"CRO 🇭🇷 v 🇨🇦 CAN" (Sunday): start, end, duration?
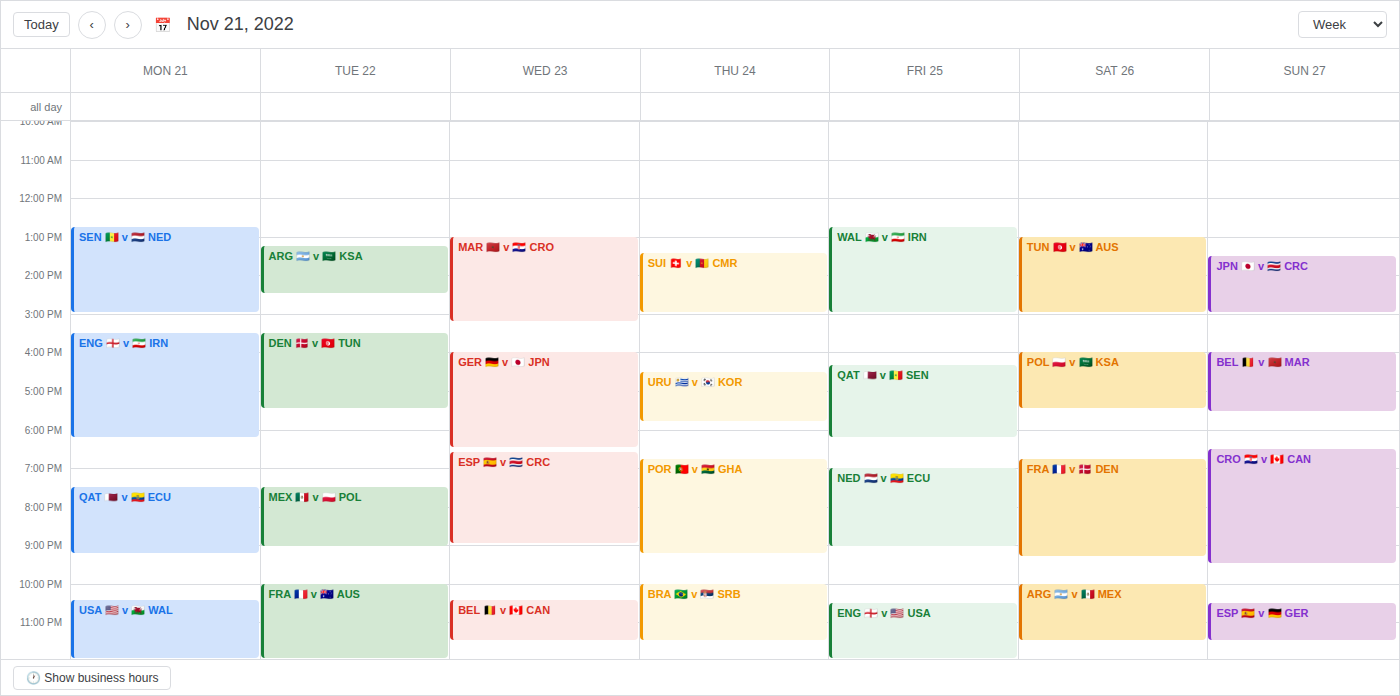
6:30 PM to 9:30 PM, 3 hours